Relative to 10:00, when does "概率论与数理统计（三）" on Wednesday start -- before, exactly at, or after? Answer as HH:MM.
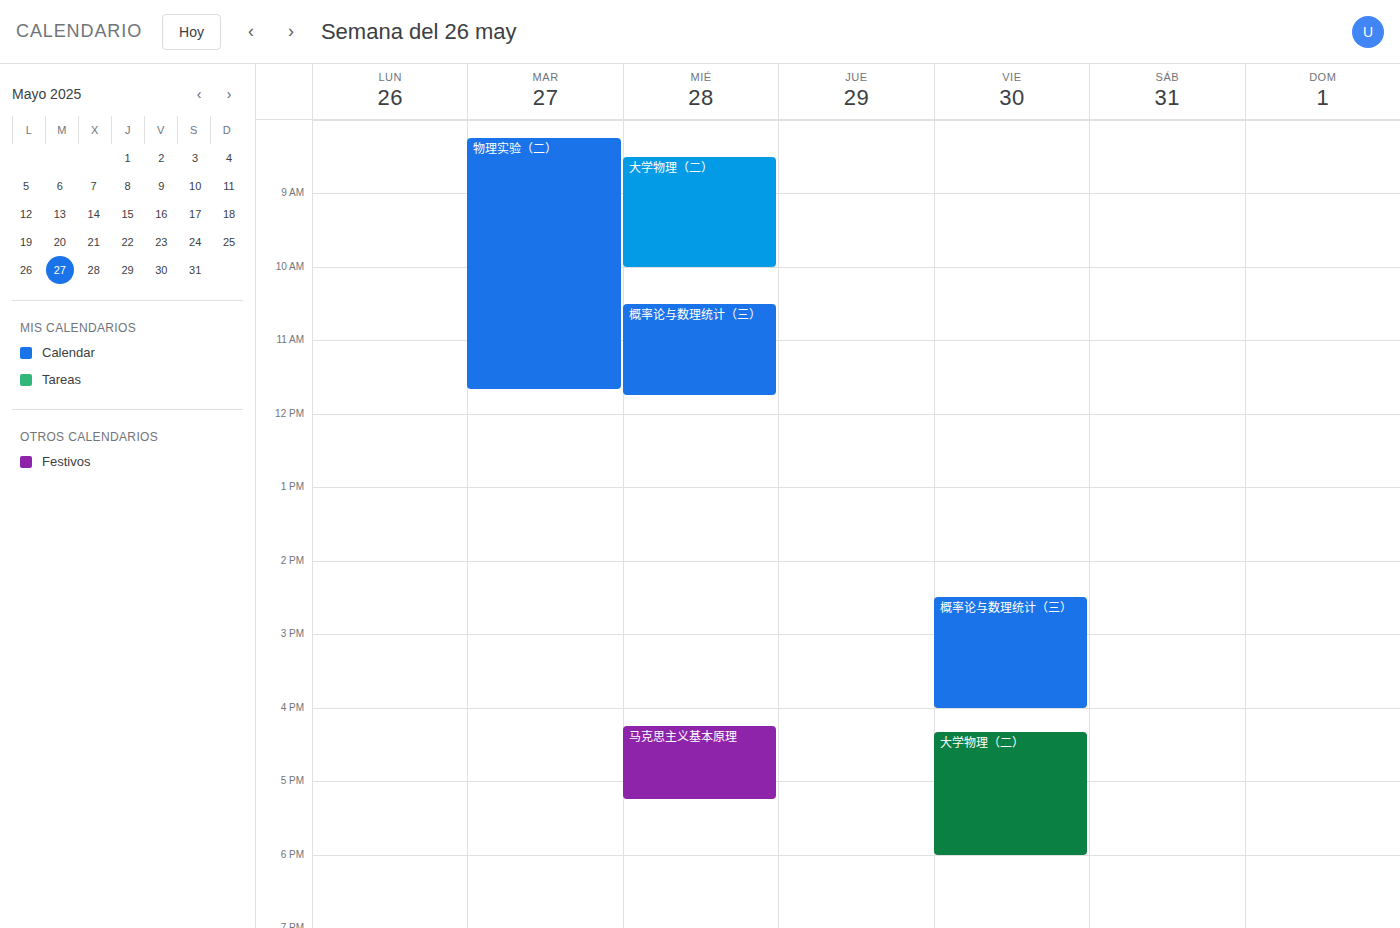
10:30 -- after 10:00, 30 minutes below the 10:00 line.